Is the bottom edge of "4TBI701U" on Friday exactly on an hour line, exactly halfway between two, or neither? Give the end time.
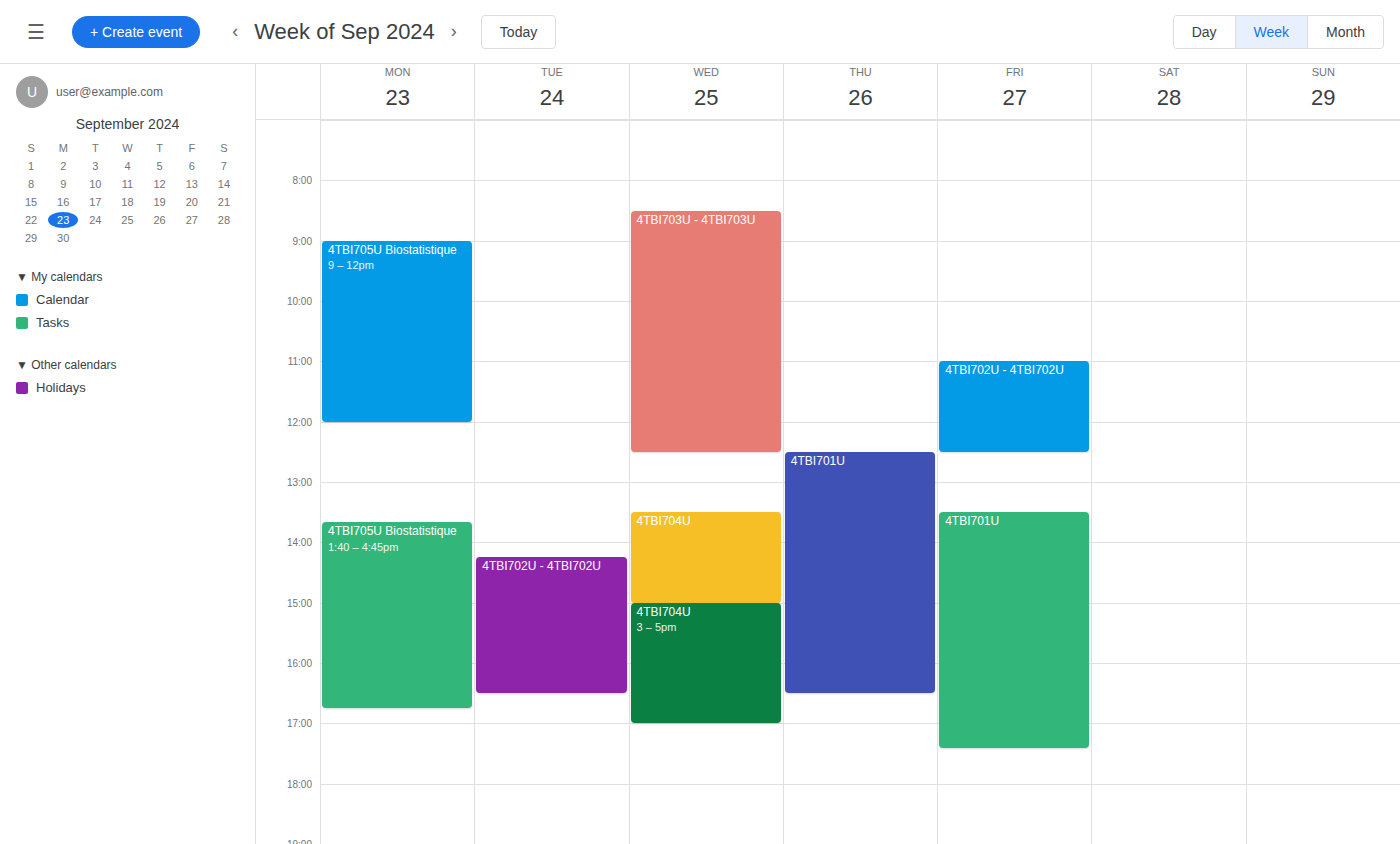
5:25 PM -- neither: 25 minutes below the 5 PM line and 35 minutes above the 6 PM line.